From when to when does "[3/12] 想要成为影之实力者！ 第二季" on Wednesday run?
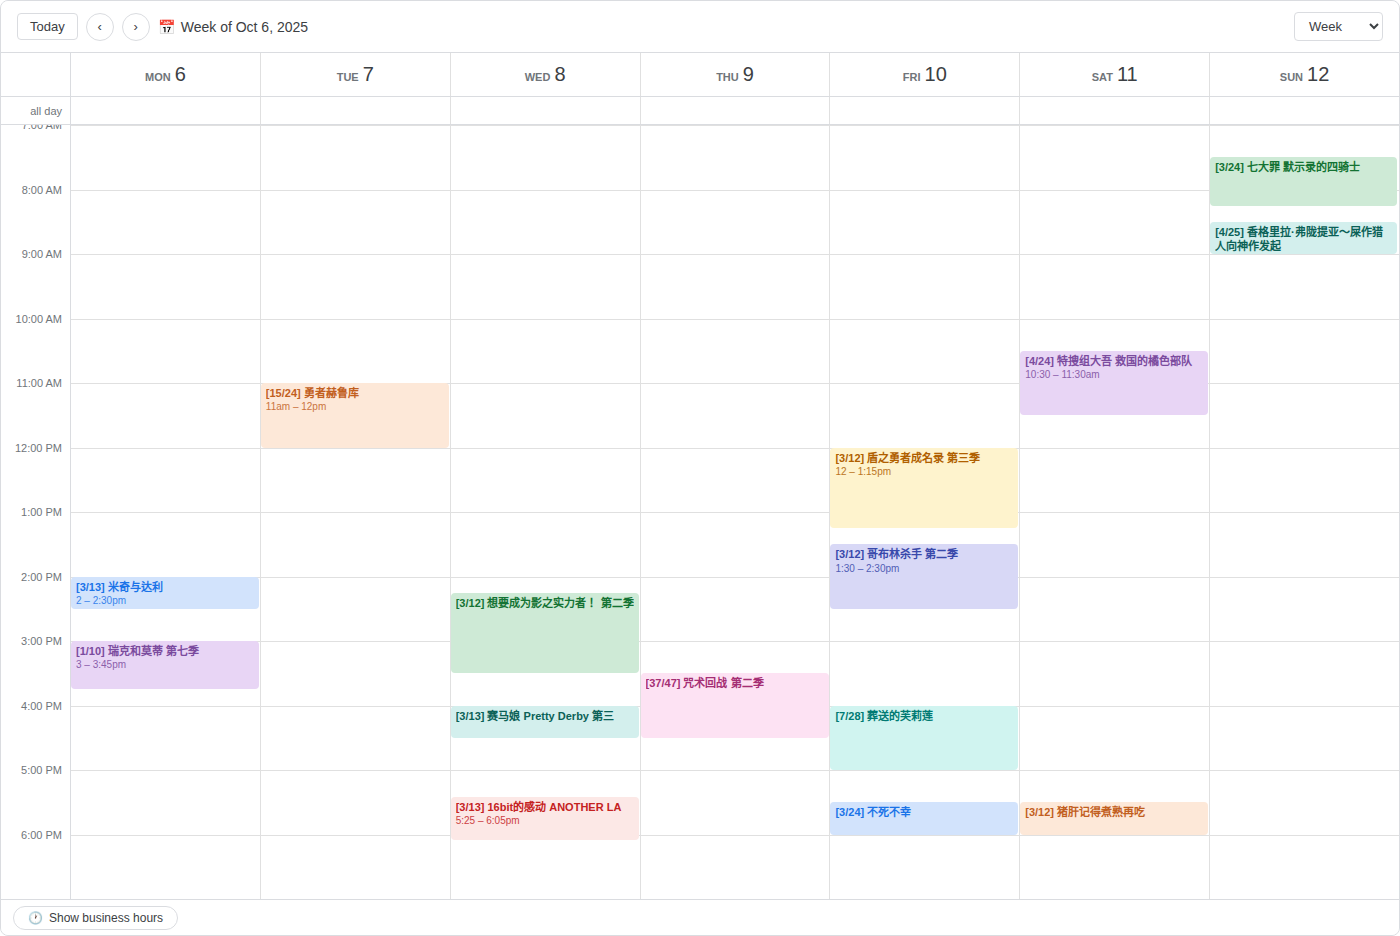
14:15 to 15:30